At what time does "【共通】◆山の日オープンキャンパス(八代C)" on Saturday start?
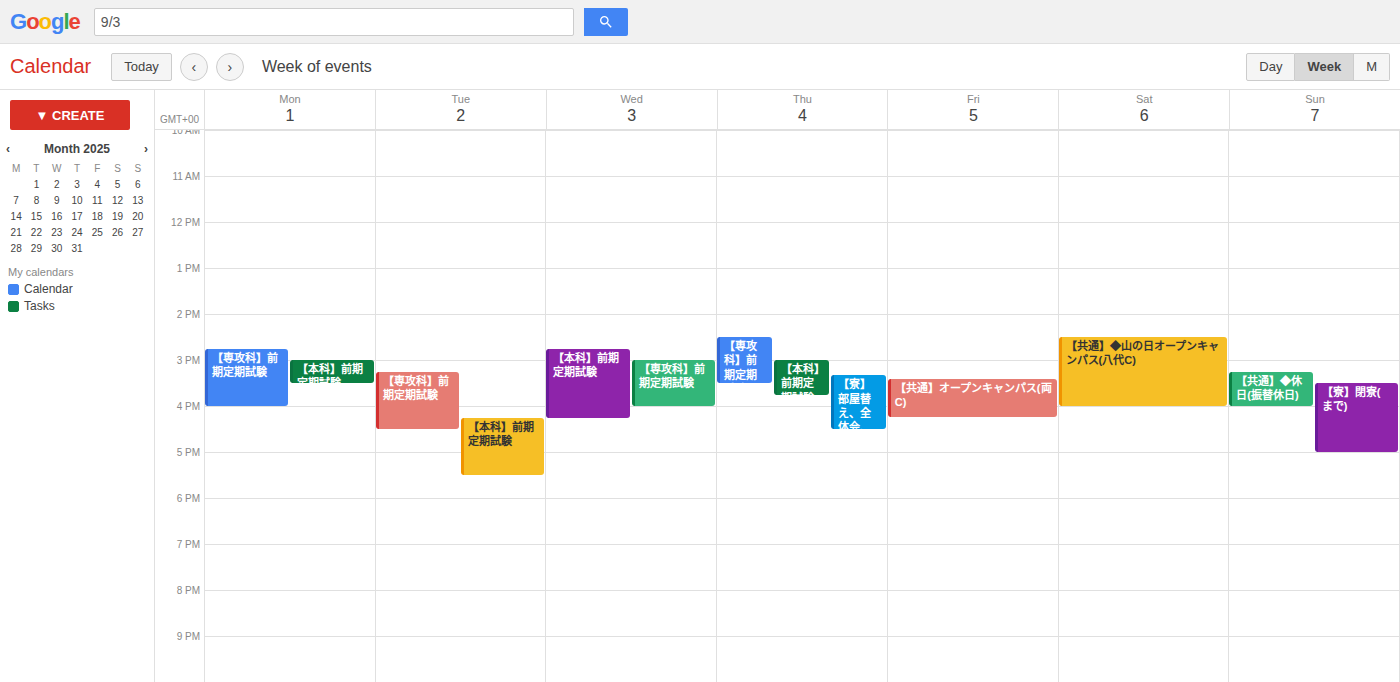
2:30 PM